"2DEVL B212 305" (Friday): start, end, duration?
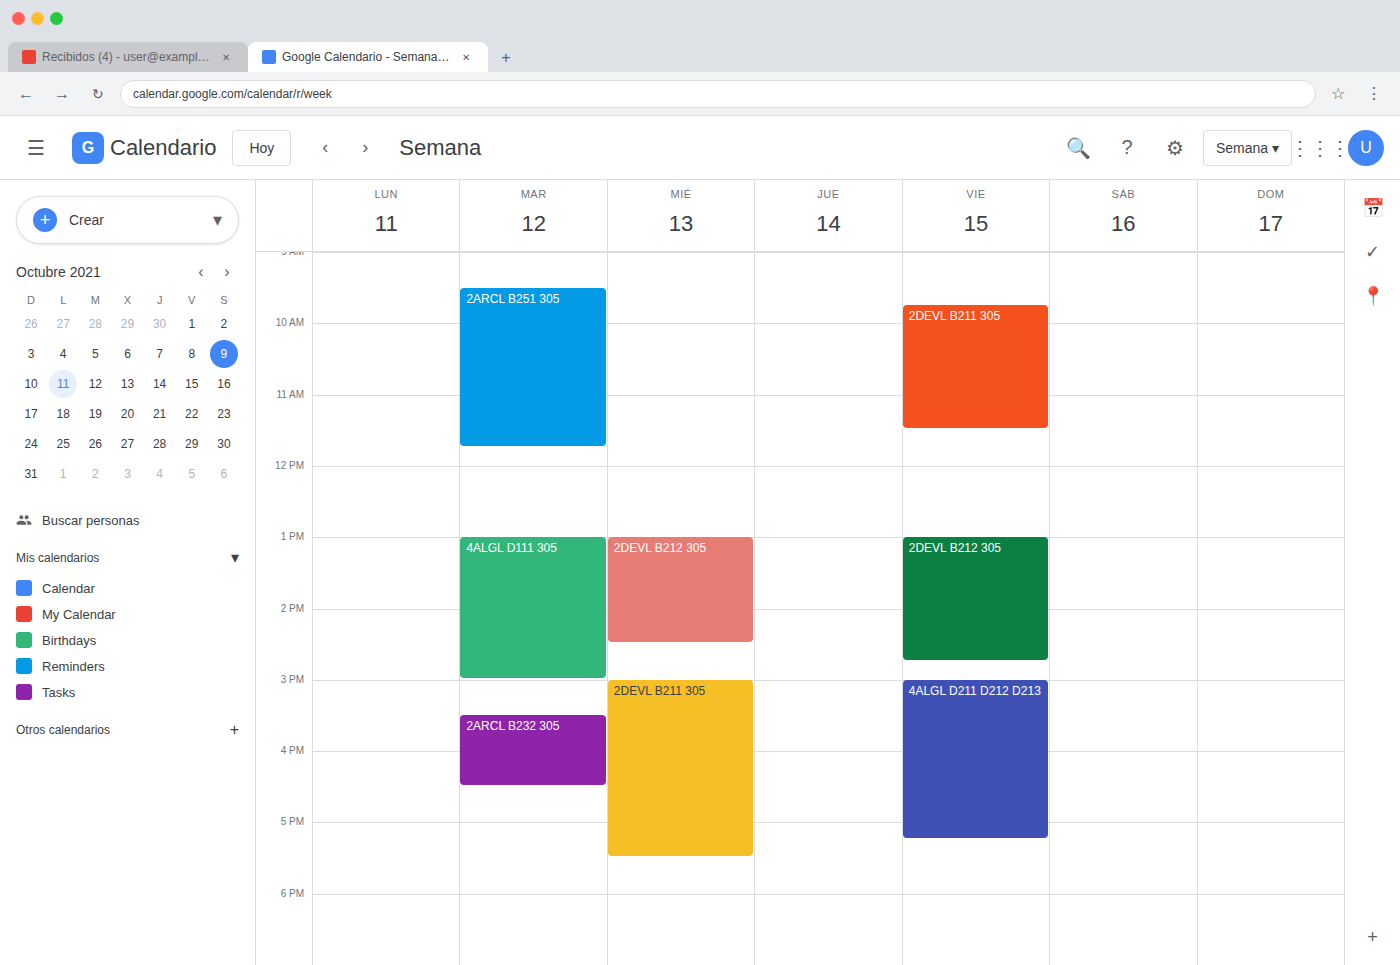
1:00 PM to 2:45 PM, 1 hour 45 minutes